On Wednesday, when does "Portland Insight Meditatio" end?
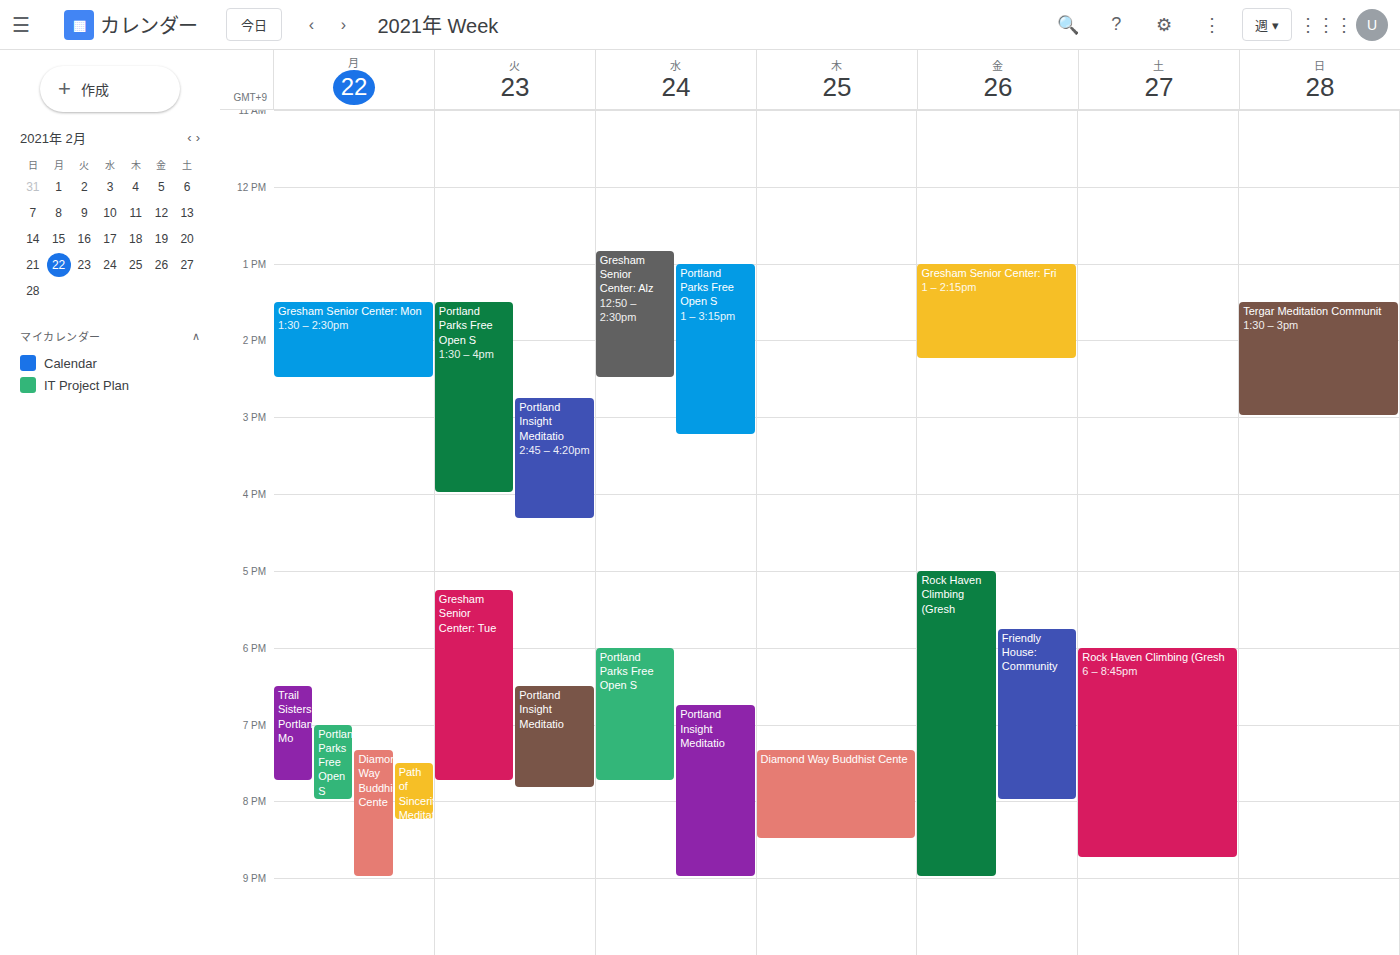
9:00 PM